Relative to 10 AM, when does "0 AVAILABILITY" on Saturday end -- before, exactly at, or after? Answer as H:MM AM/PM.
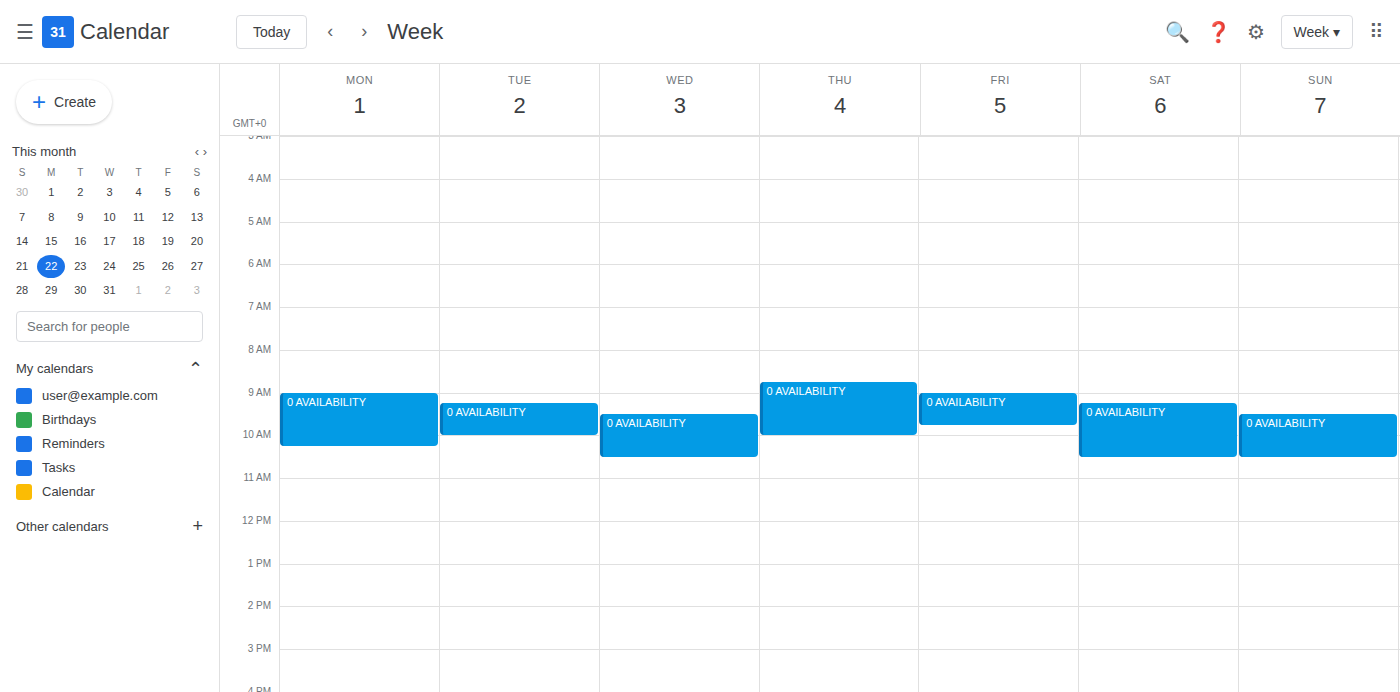
10:30 AM -- after 10 AM, 30 minutes below the 10 AM line.